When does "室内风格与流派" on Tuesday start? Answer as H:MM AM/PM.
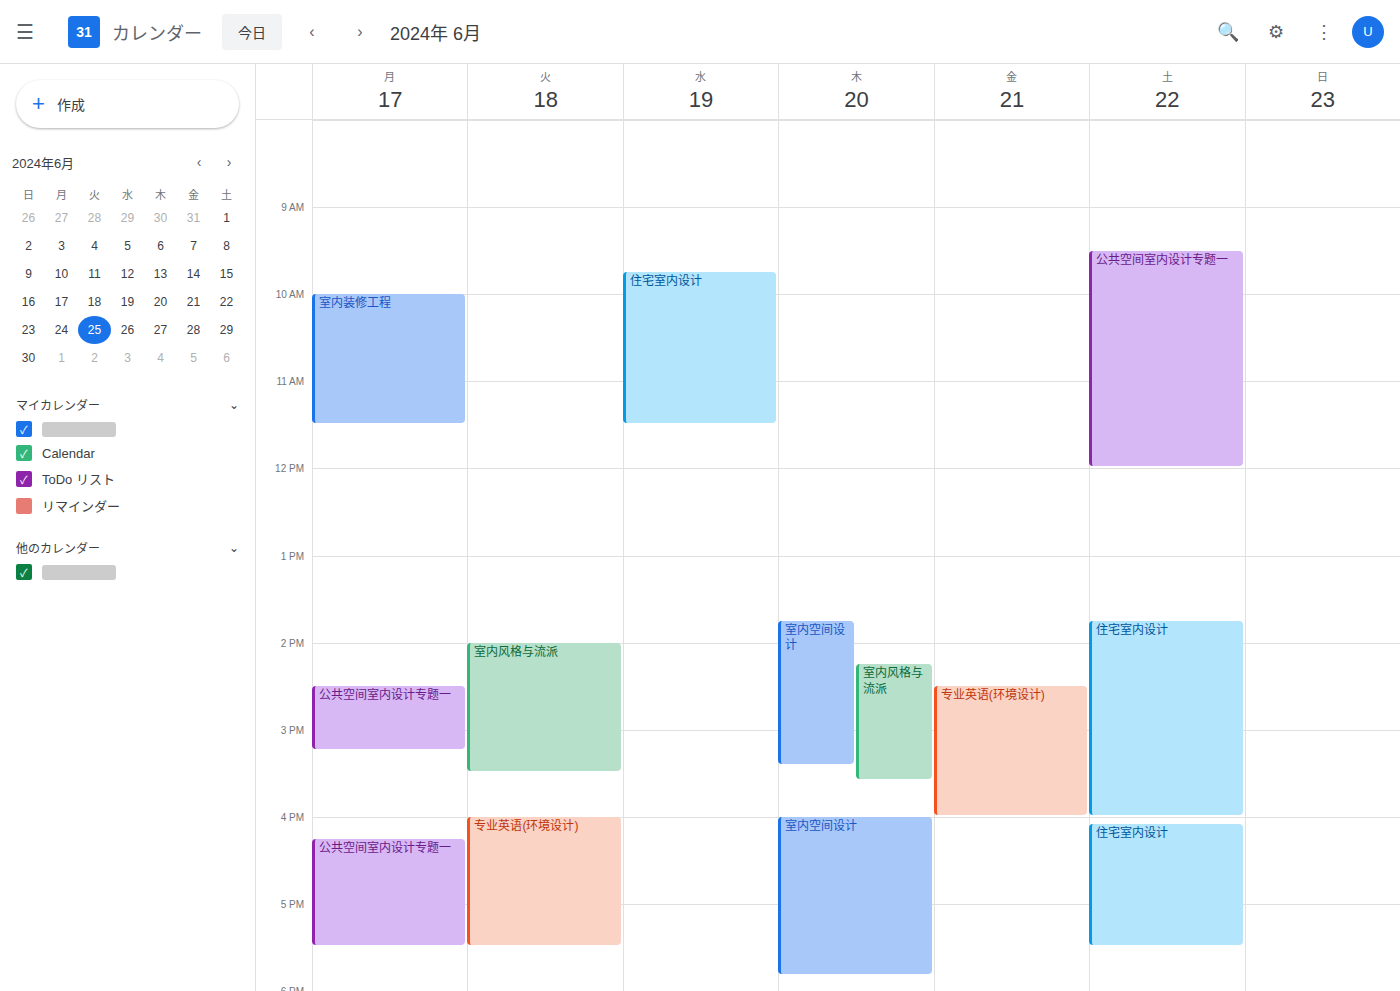
2:00 PM